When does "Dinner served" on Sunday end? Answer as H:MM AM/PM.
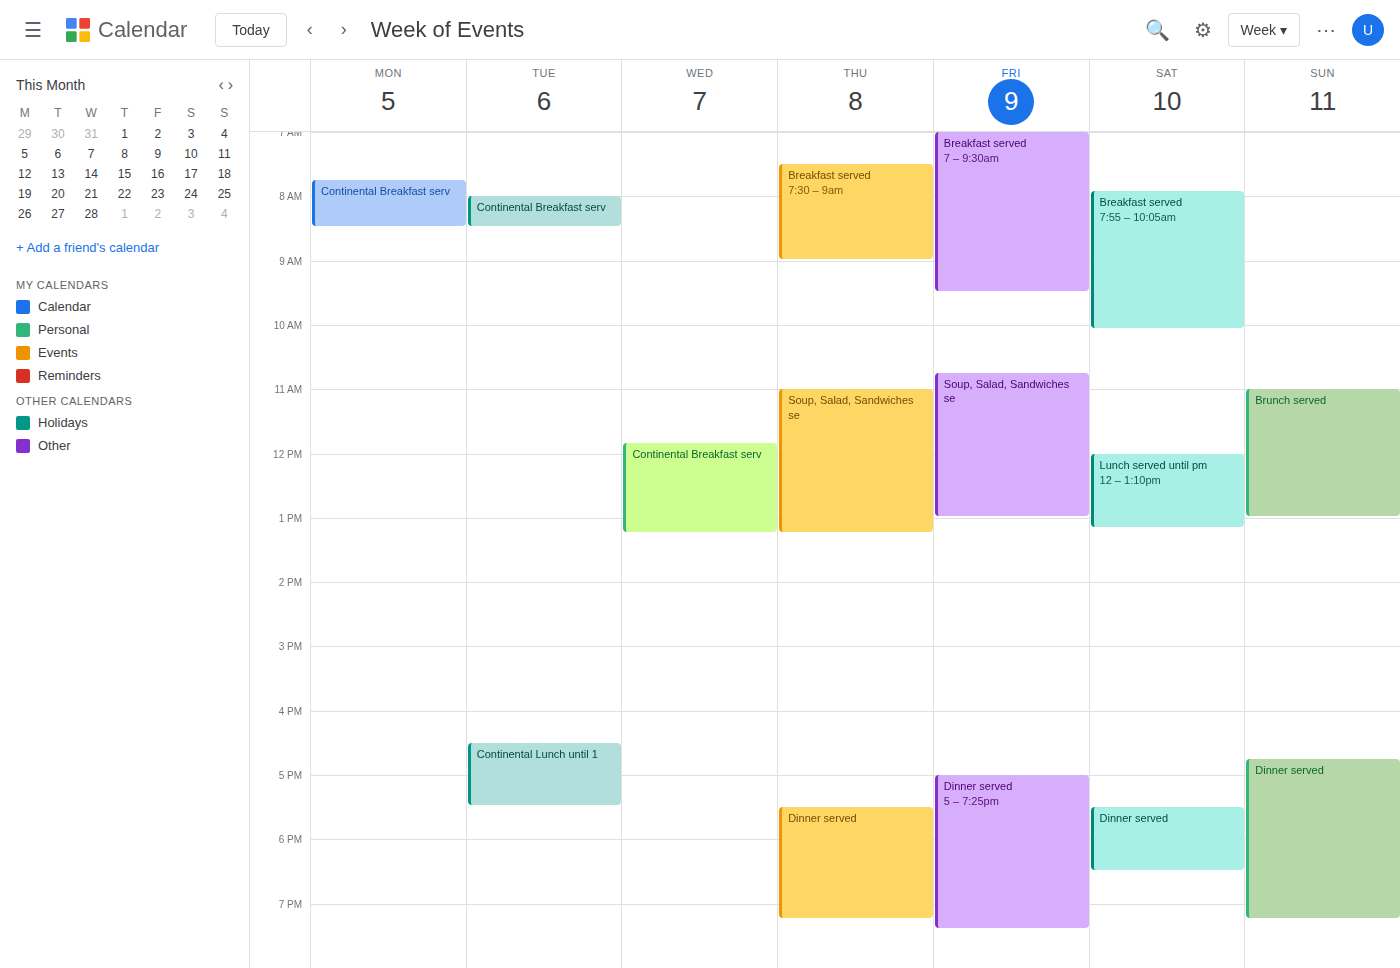
7:15 PM